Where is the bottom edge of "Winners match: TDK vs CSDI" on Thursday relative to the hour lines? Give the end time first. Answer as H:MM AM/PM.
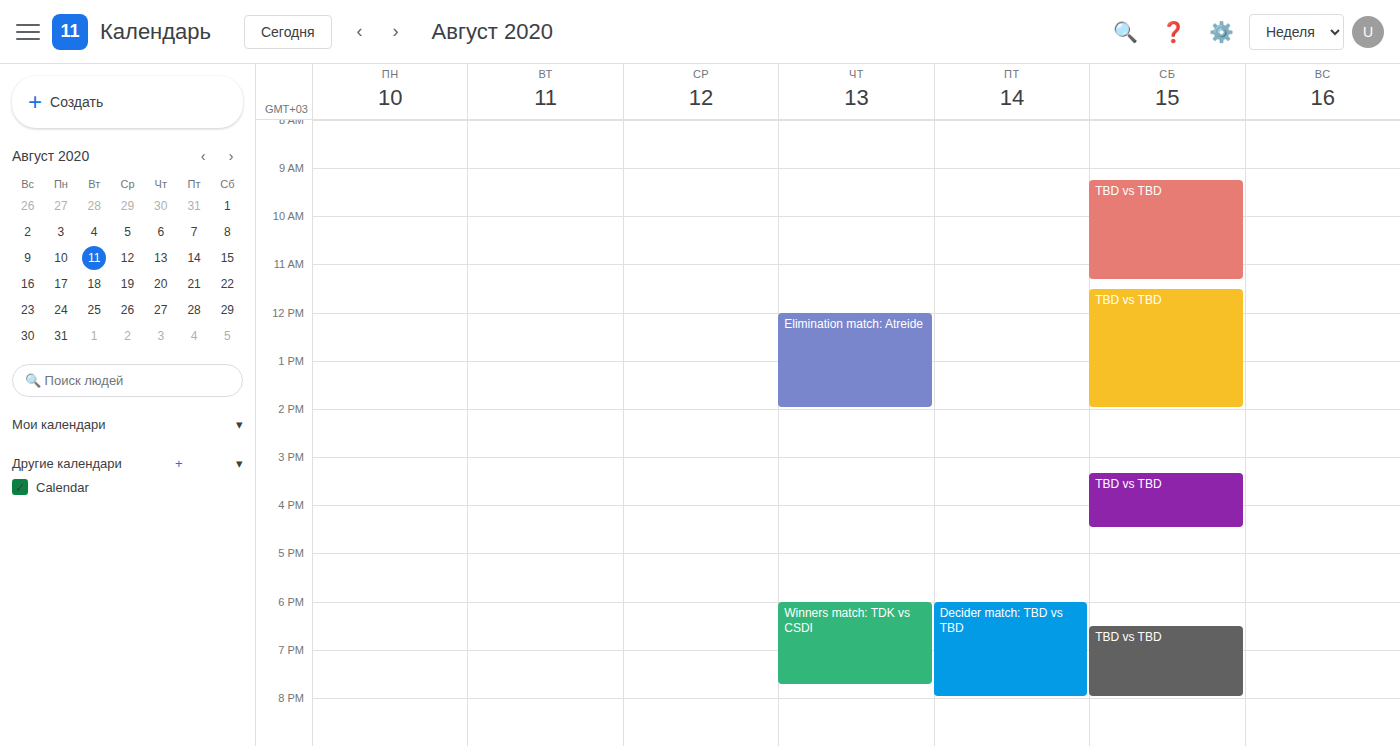
7:45 PM -- neither: three quarters of the way from the 7 PM line to the 8 PM line.